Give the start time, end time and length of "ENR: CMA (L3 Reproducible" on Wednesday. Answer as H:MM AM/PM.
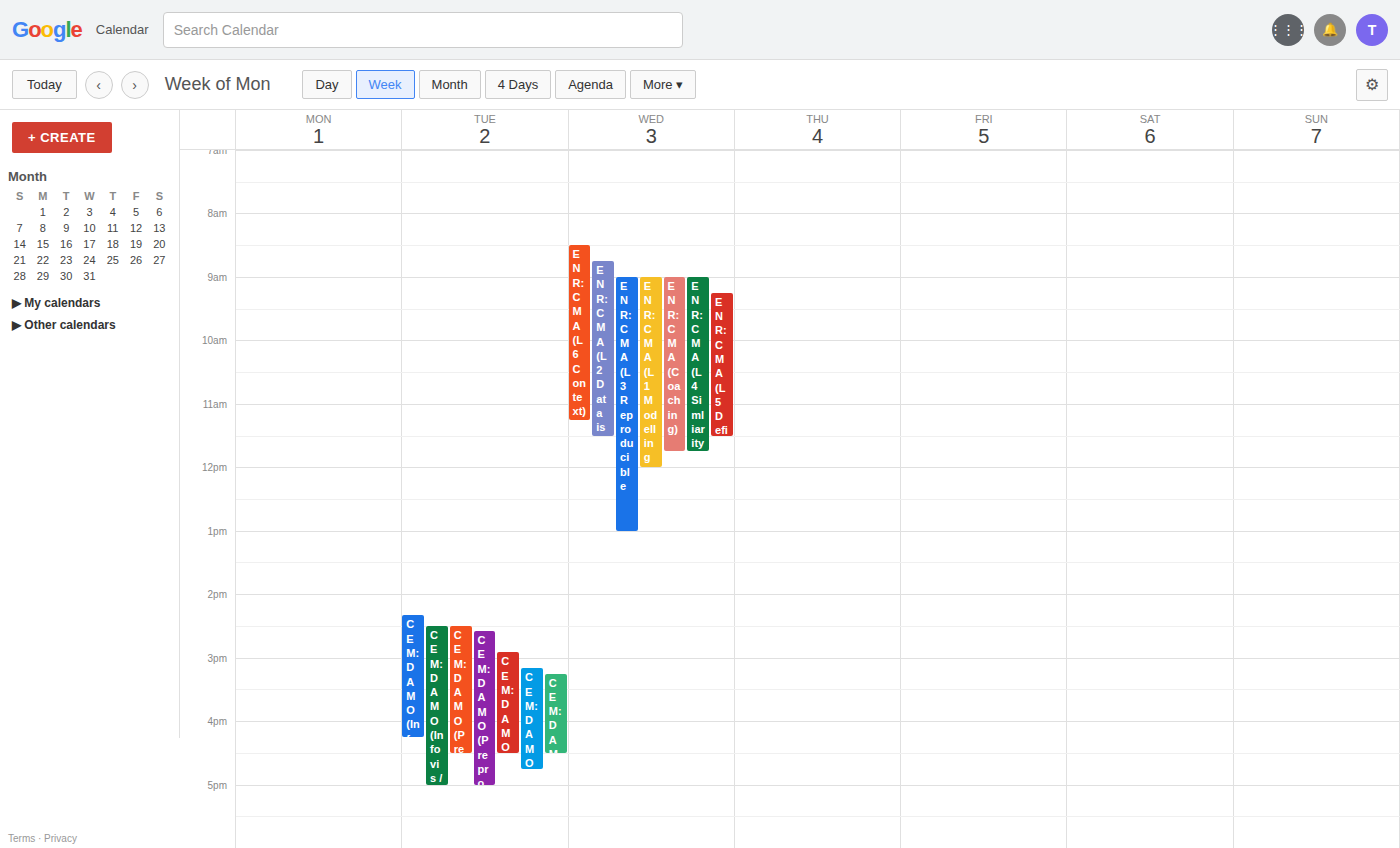
9:00 AM to 1:00 PM, 4 hours